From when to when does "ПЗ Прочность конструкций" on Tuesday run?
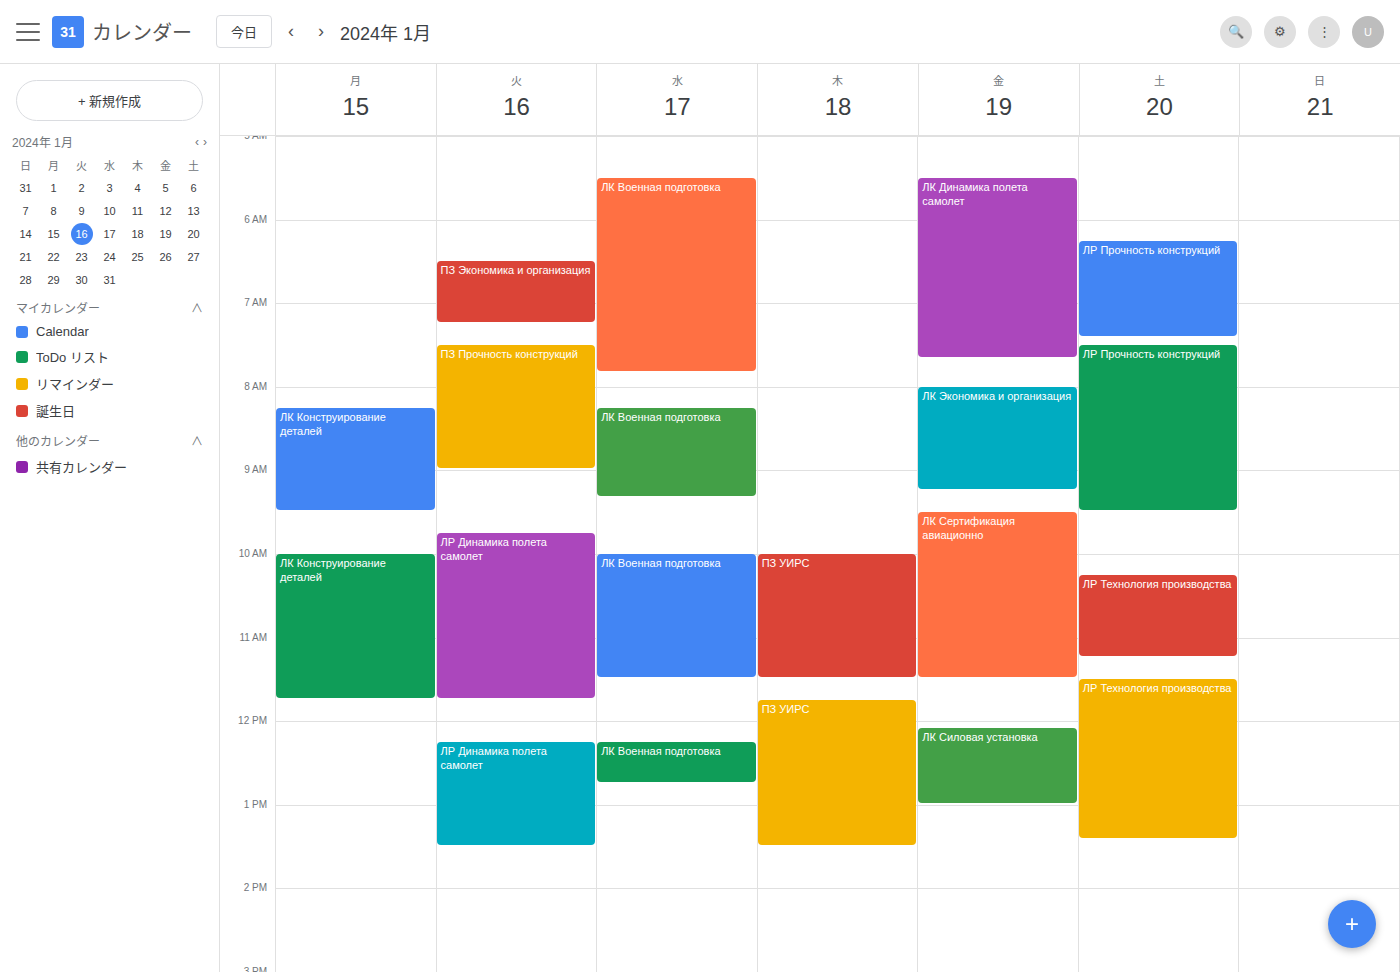
7:30 AM to 9:00 AM